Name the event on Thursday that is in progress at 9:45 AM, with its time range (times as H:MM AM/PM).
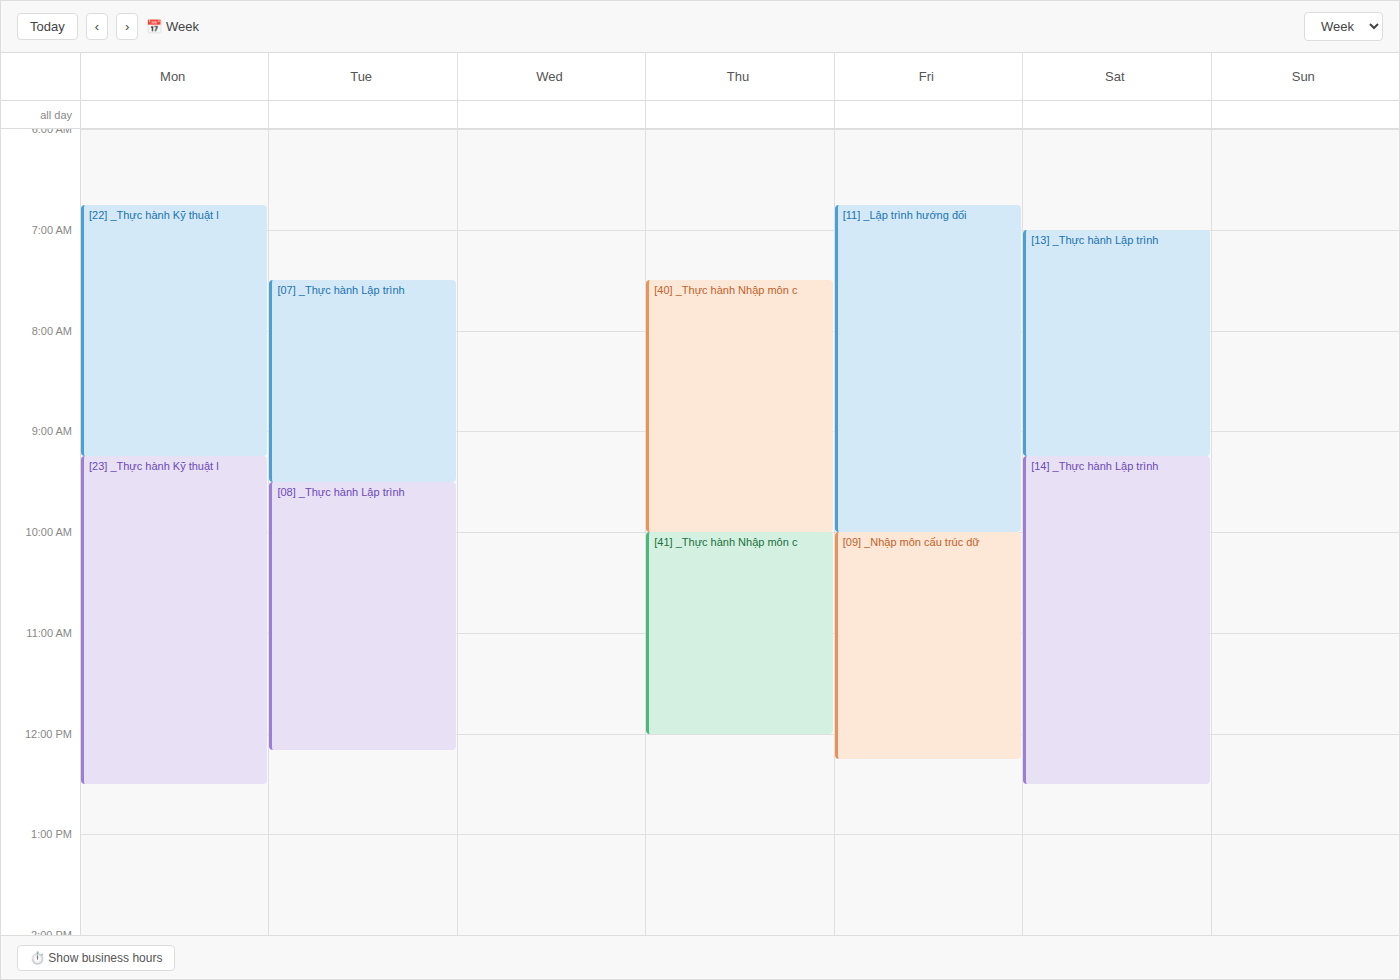
"[40] _Thực hành Nhập môn c", 7:30 AM to 10:00 AM